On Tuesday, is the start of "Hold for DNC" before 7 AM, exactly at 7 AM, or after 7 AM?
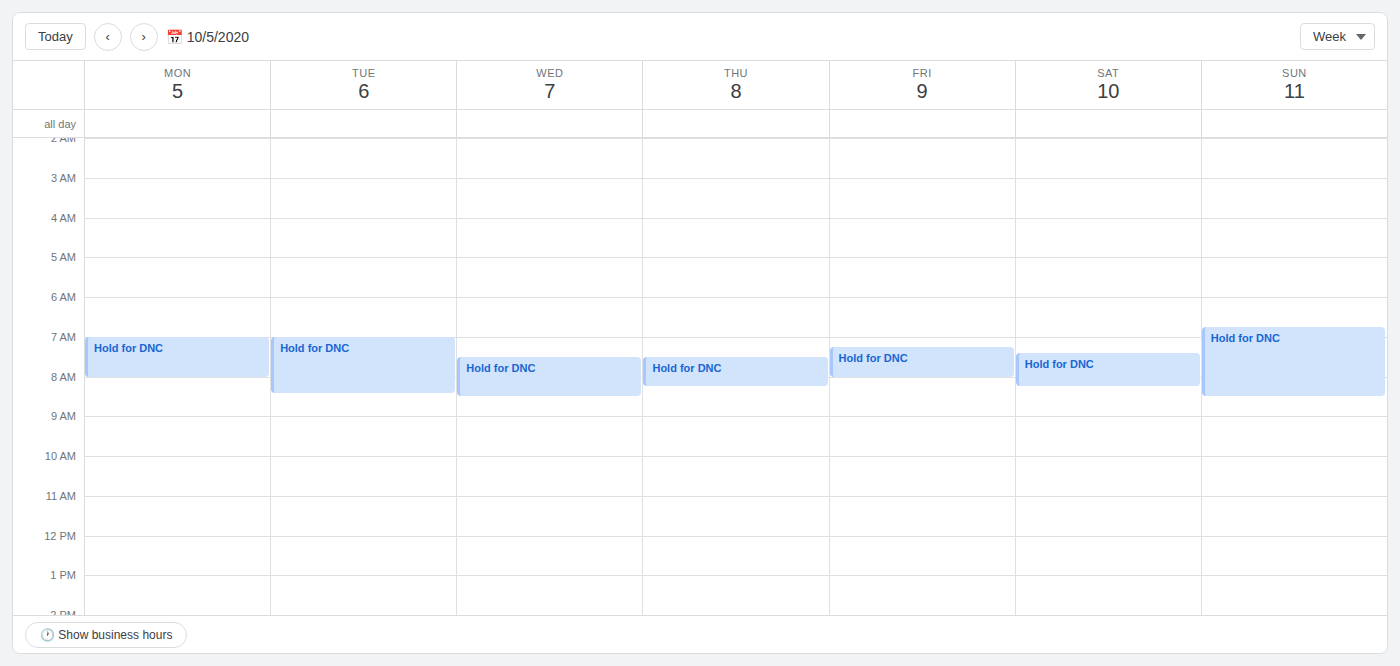
7:00 AM -- exactly at 7 AM, on the 7 AM line.